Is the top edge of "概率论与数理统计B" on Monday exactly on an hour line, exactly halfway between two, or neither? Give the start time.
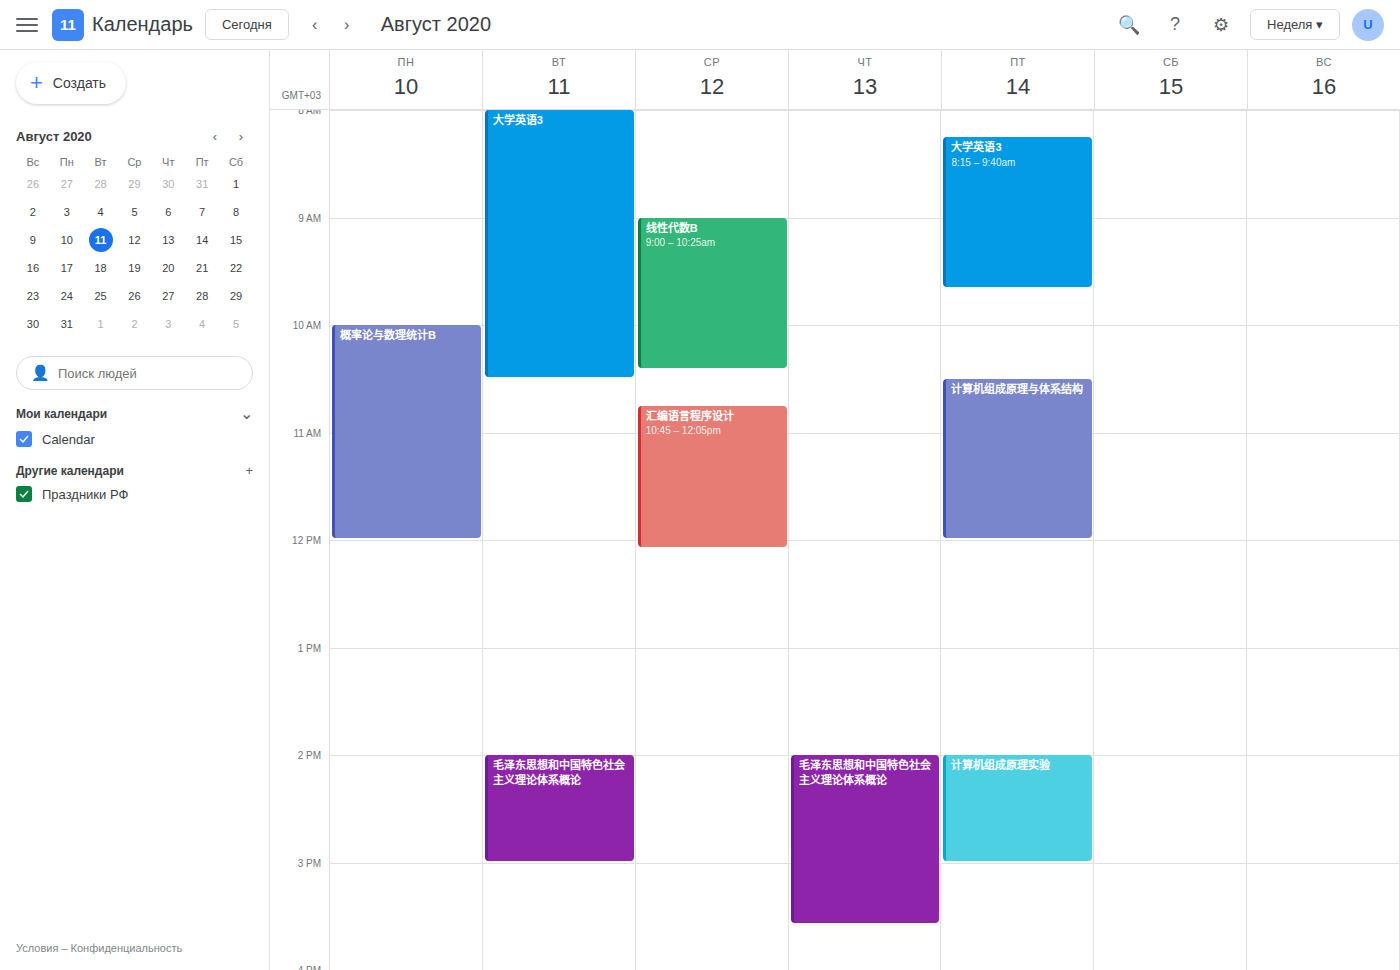
10:00 AM -- exactly on the 10 AM line.